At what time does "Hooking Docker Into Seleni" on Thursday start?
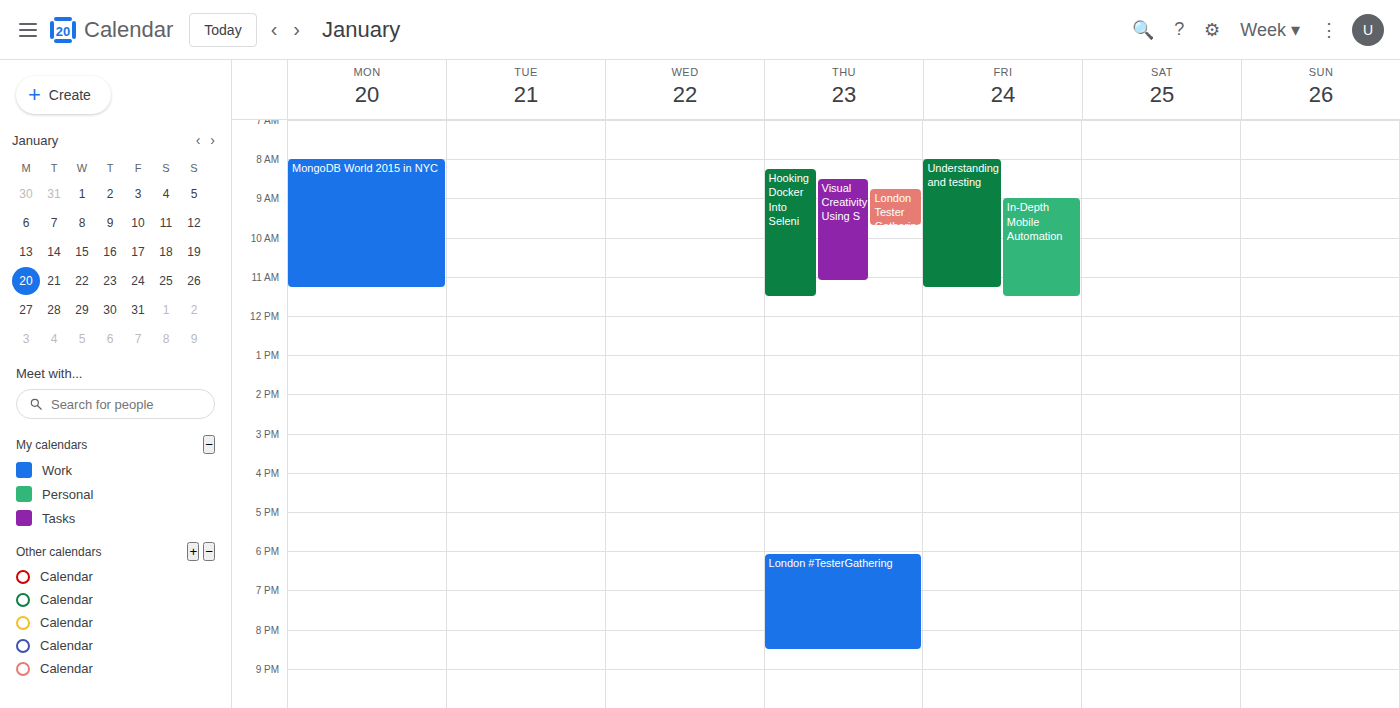
08:15